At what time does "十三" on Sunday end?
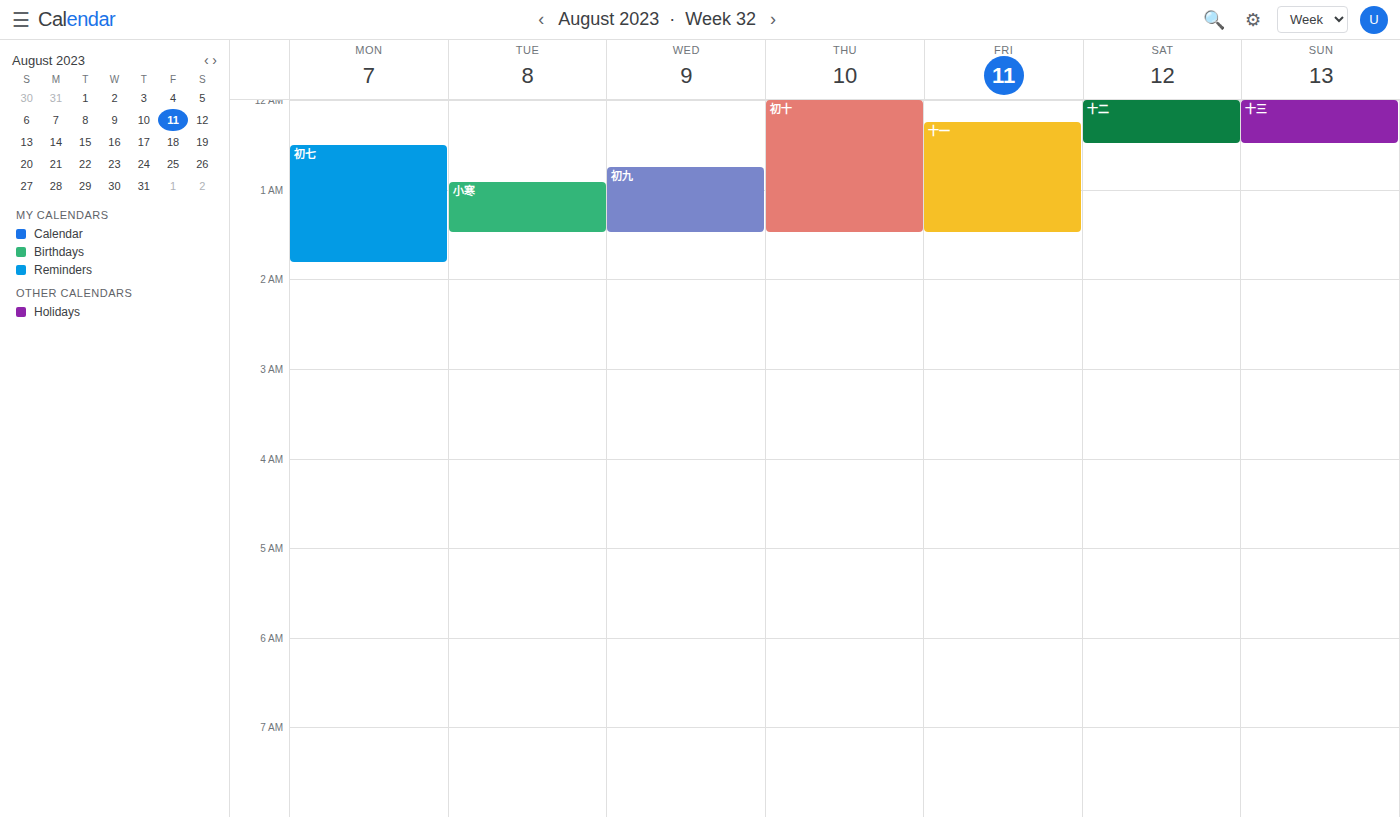
12:30 AM